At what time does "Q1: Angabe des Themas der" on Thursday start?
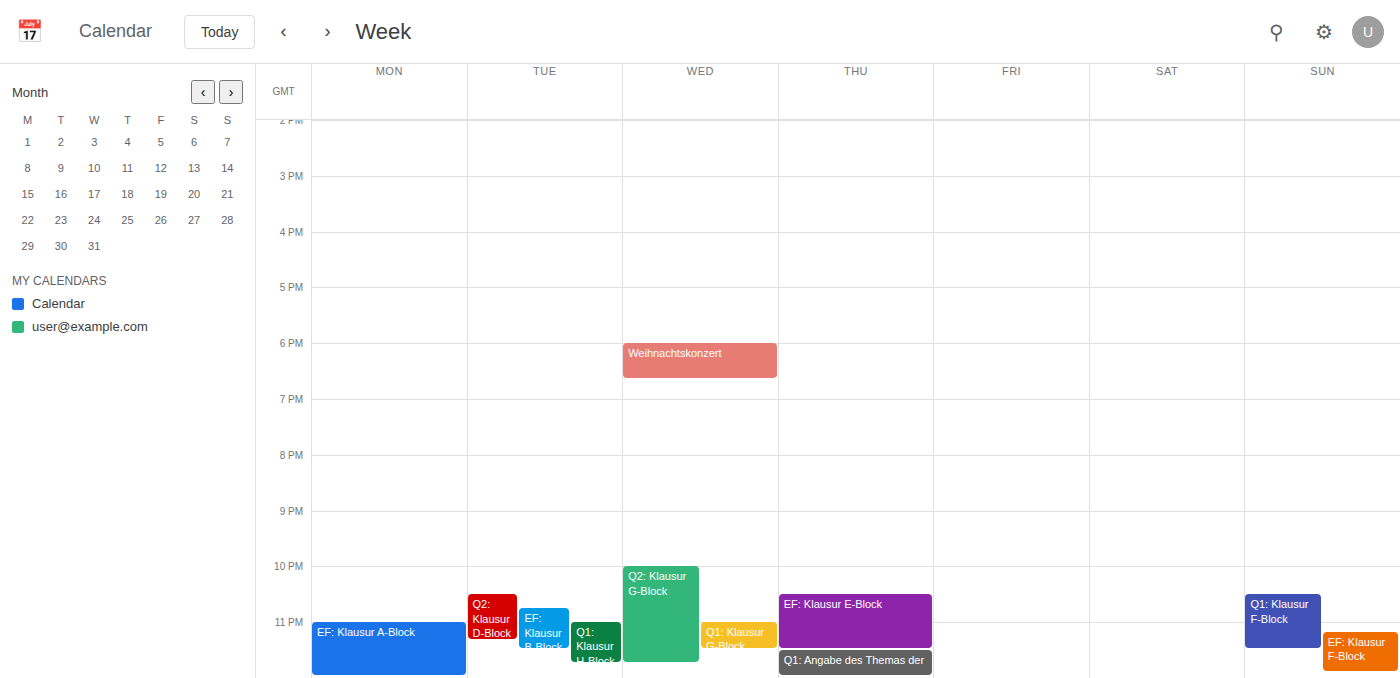
11:30 PM